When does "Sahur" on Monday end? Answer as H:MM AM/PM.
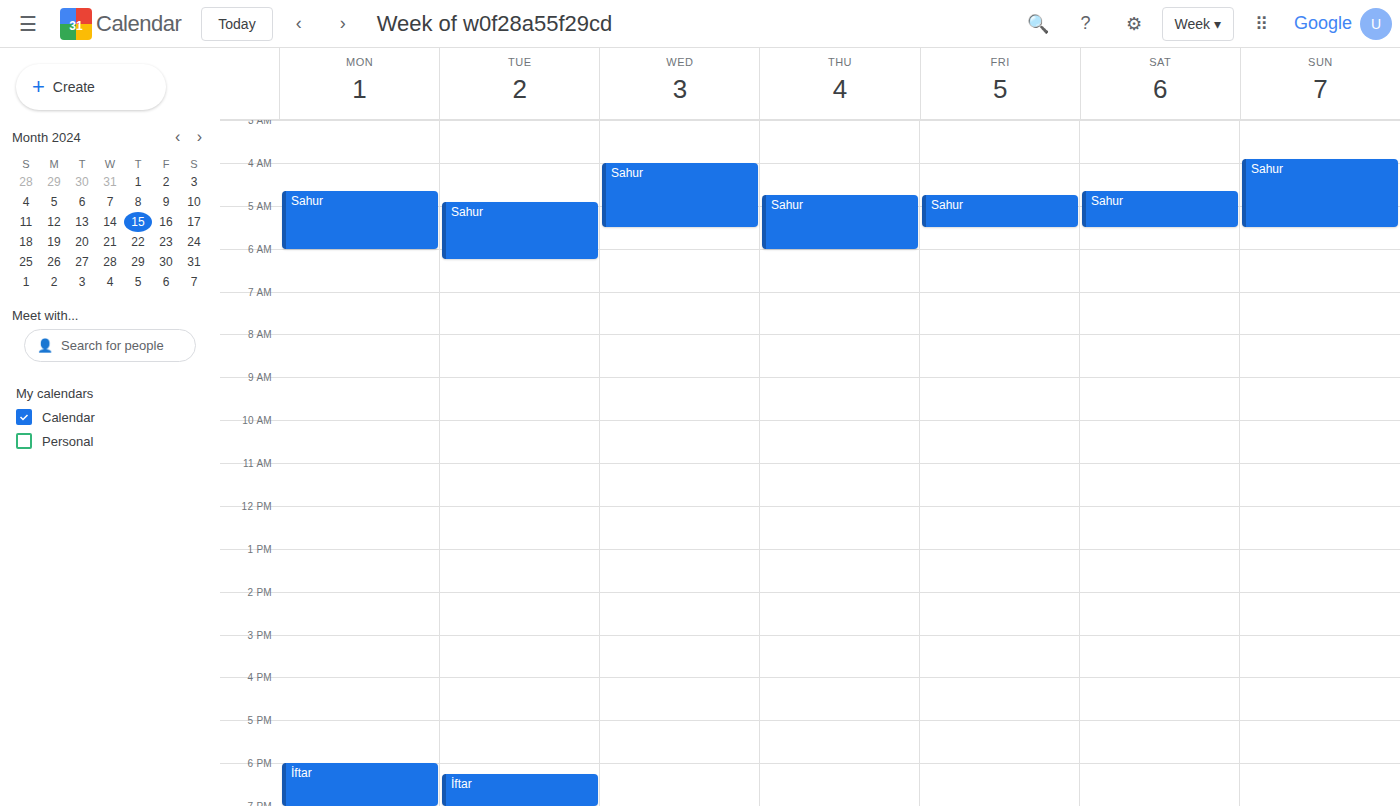
6:00 AM